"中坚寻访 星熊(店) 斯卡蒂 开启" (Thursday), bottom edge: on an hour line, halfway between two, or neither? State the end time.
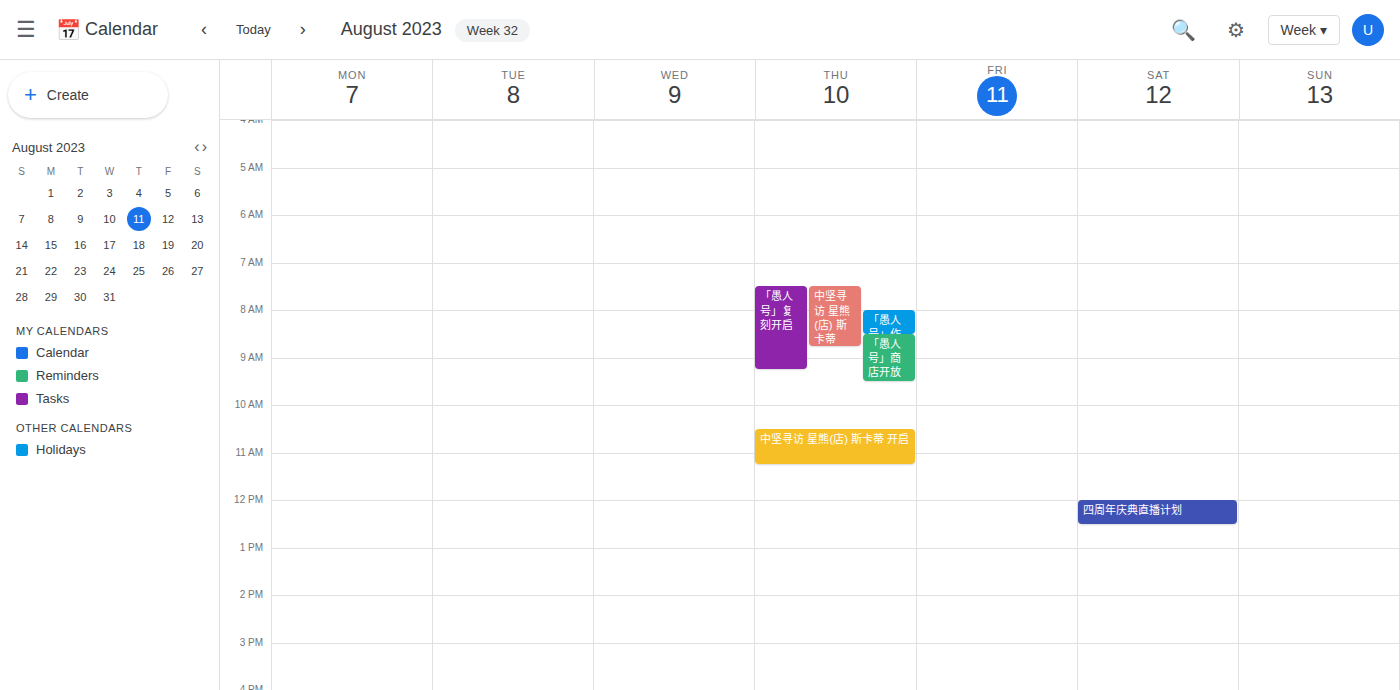
11:15 AM -- neither: a quarter of the way from the 11 AM line to the 12 PM line.